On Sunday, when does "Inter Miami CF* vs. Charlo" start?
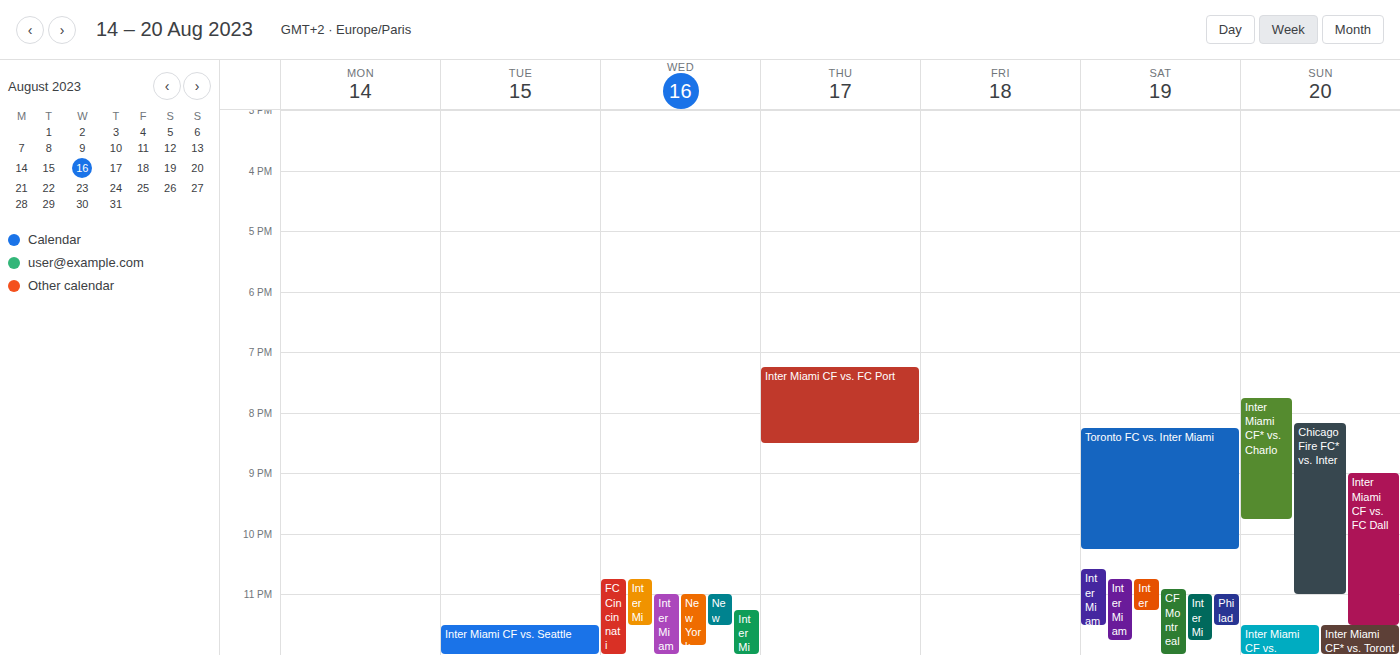
19:45